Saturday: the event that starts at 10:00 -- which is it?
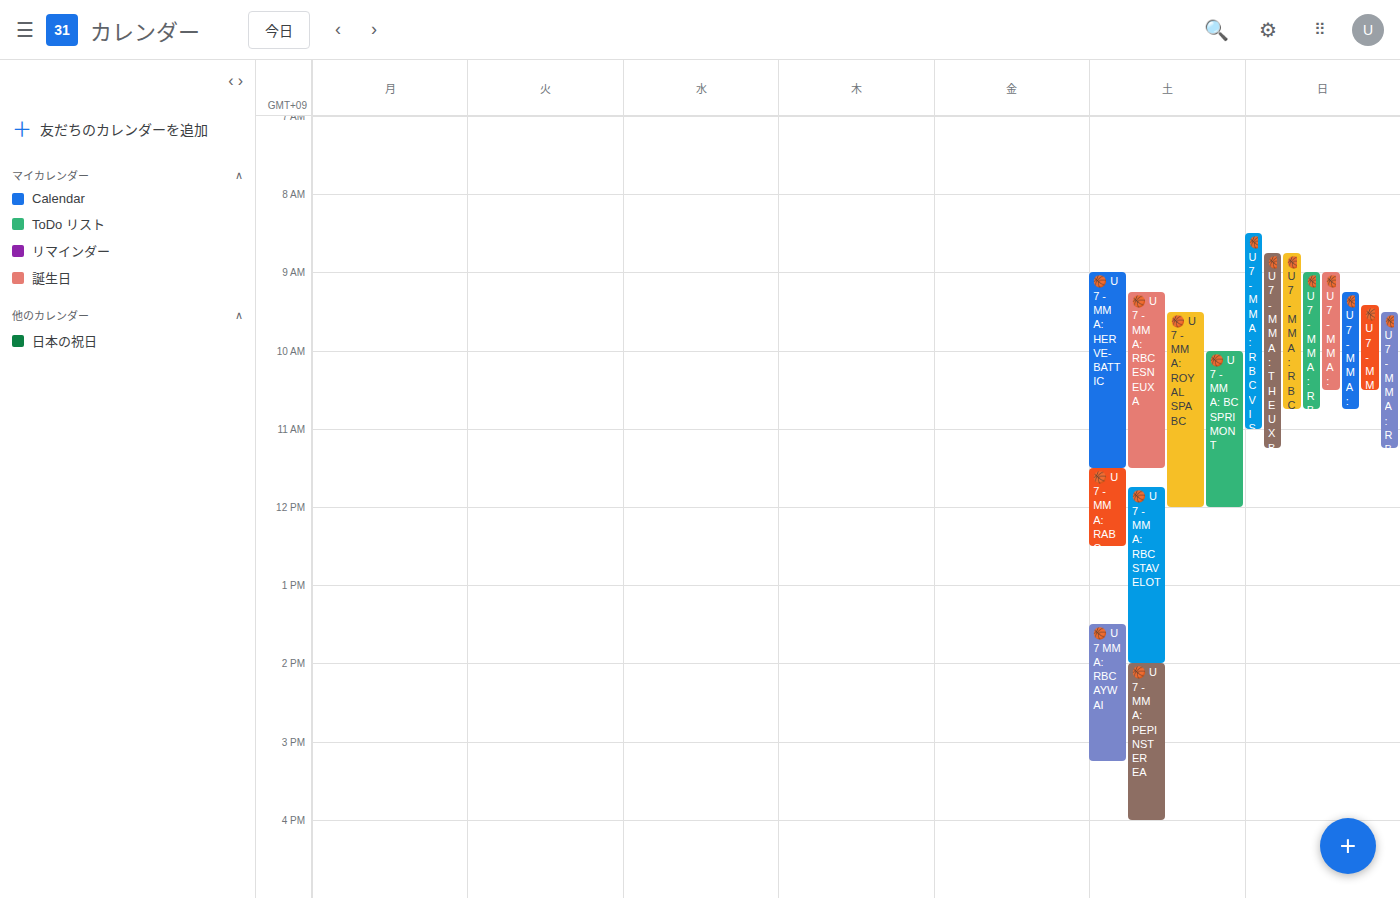
"🏀 U 7 - MM A: BC SPRIMONT"